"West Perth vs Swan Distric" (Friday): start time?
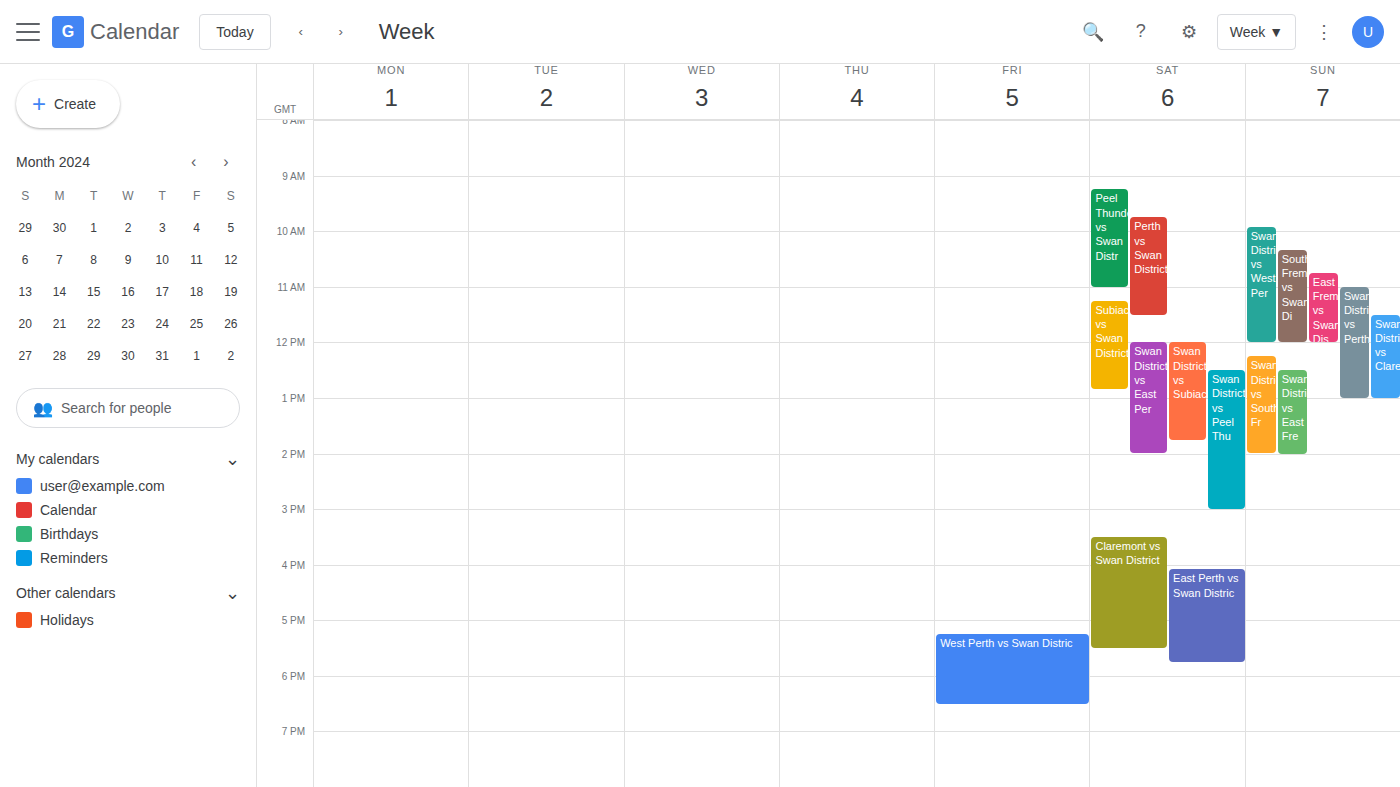
5:15 PM